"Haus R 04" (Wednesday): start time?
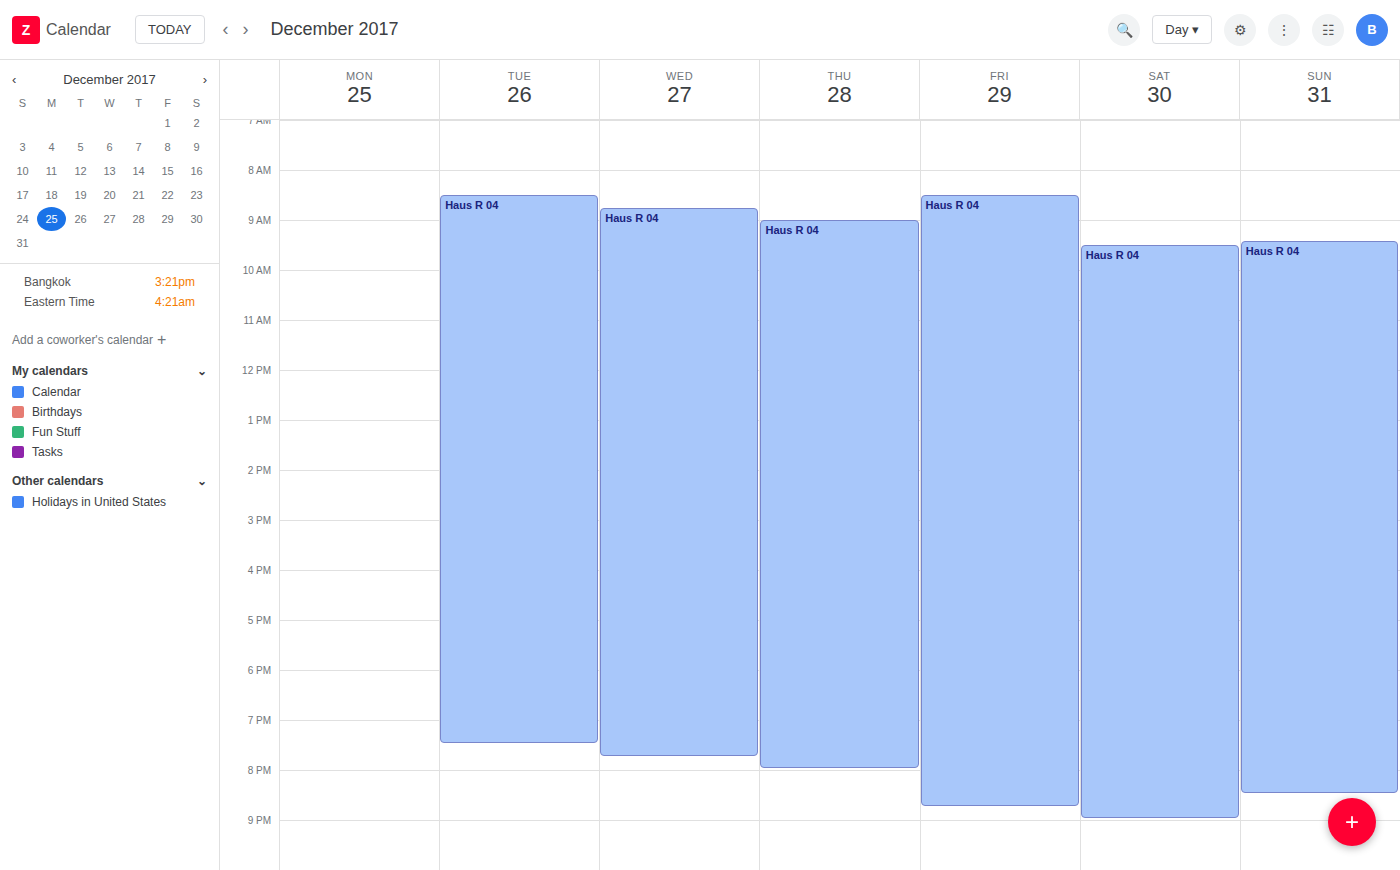
8:45 AM